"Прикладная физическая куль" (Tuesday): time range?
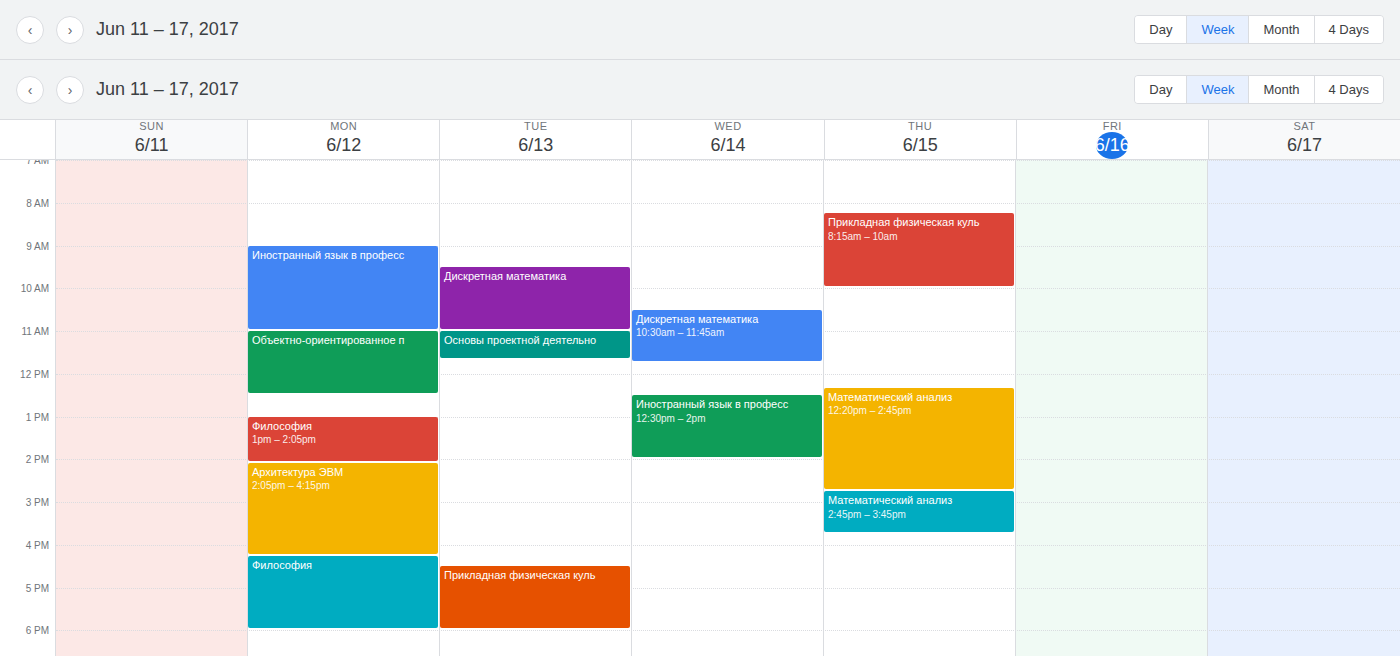
4:30 PM to 6:00 PM